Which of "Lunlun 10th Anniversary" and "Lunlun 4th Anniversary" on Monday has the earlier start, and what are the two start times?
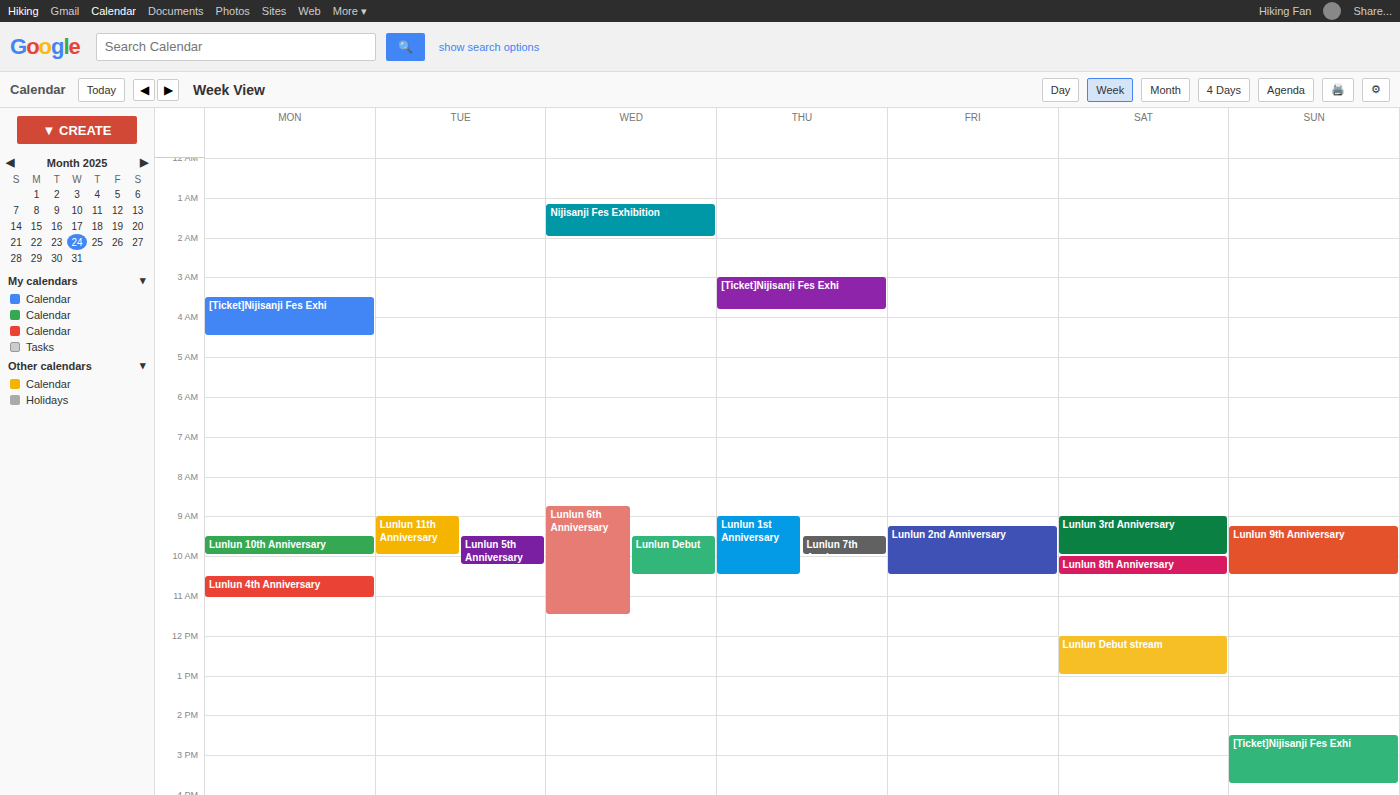
"Lunlun 10th Anniversary" 9:30 AM; "Lunlun 4th Anniversary" 10:30 AM.